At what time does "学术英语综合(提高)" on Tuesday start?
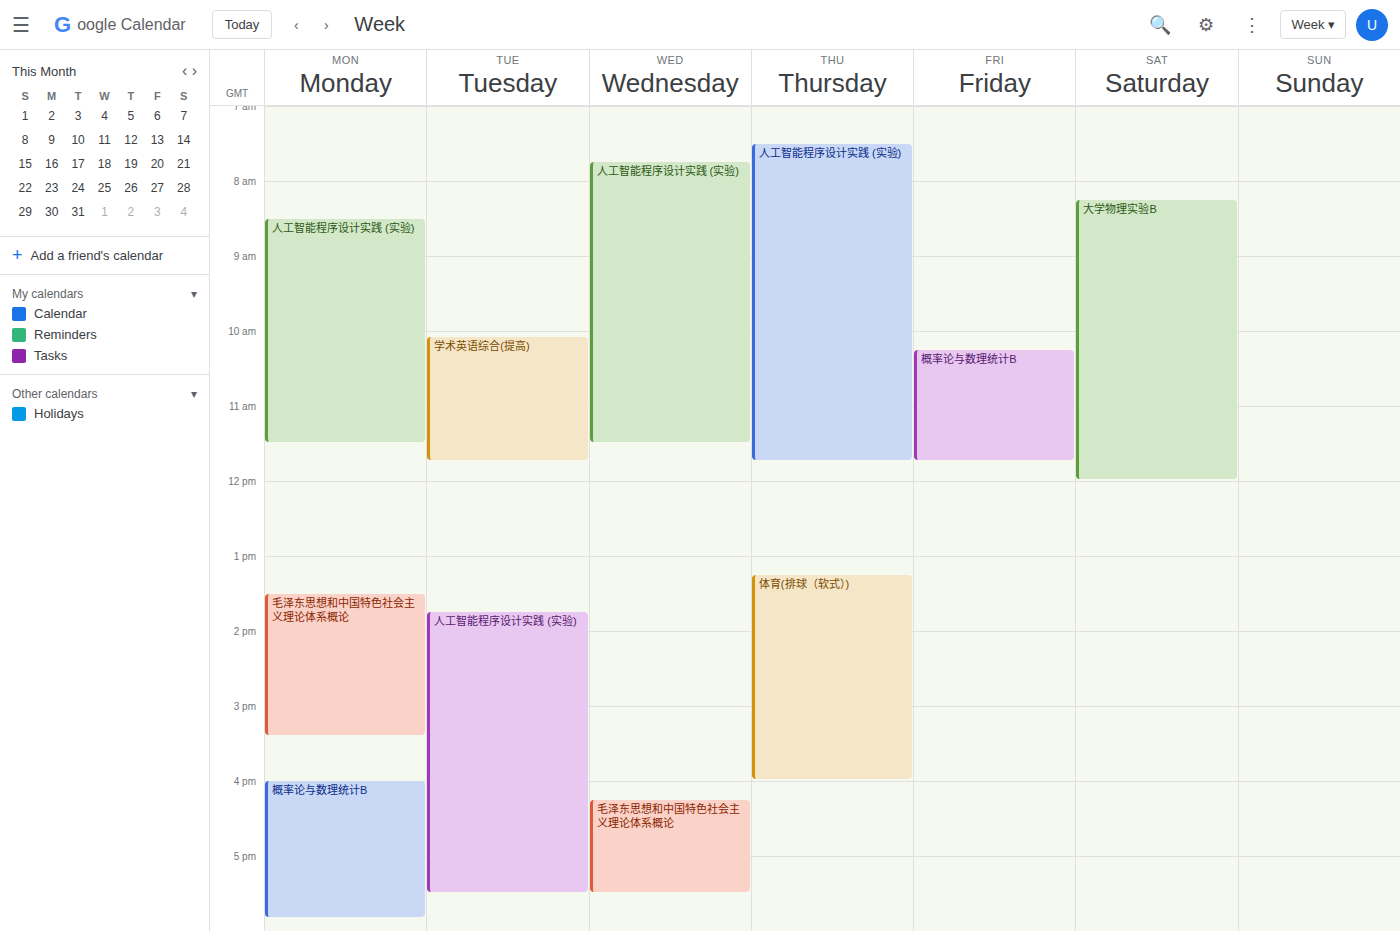
10:05 AM